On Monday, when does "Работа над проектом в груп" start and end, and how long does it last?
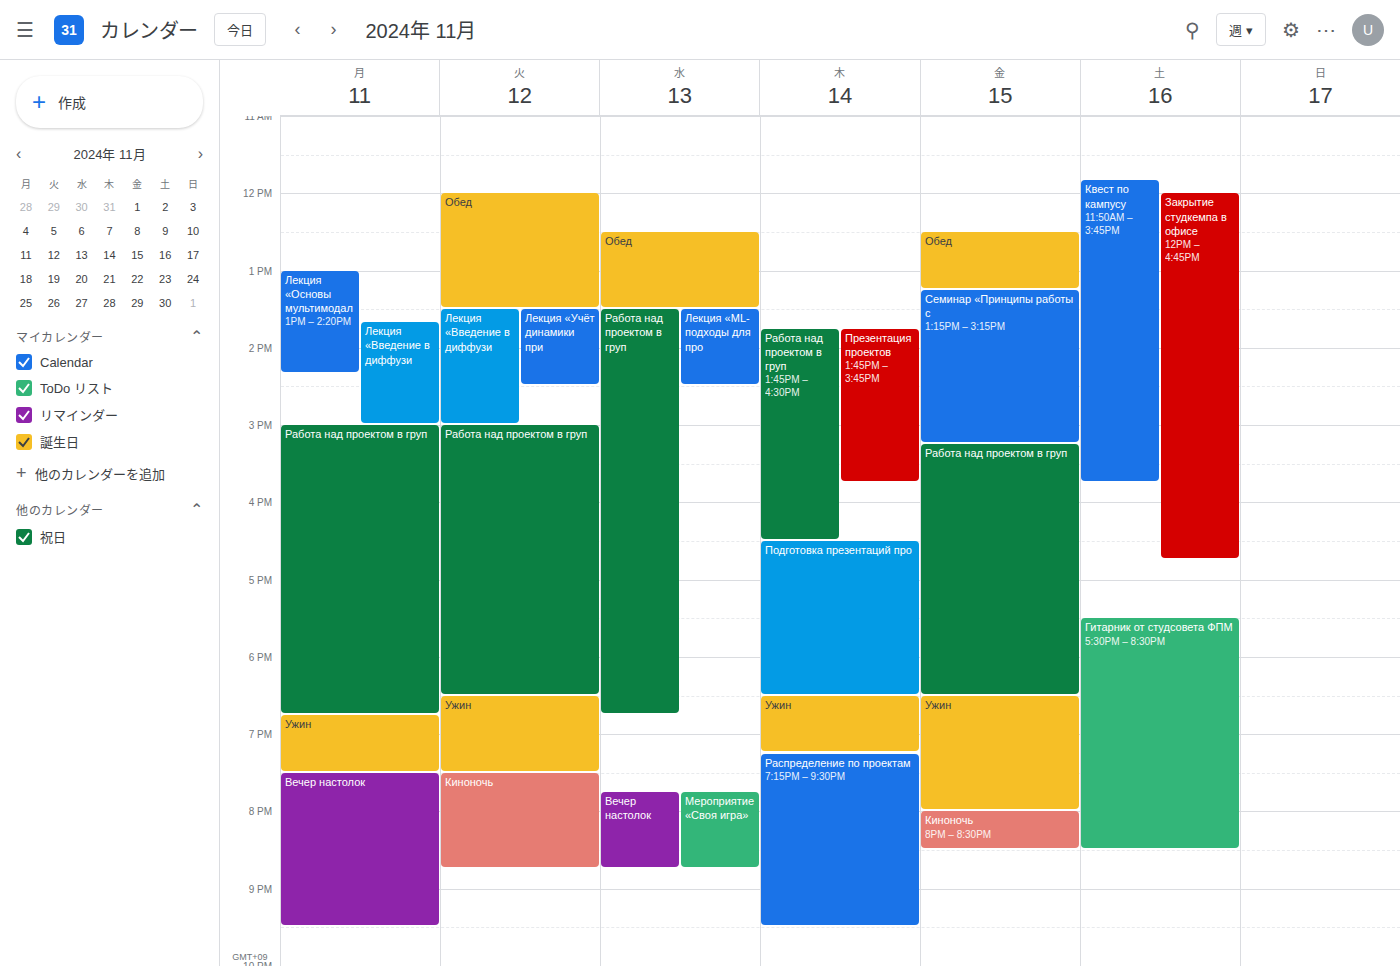
3:00 PM to 6:45 PM, 3 hours 45 minutes